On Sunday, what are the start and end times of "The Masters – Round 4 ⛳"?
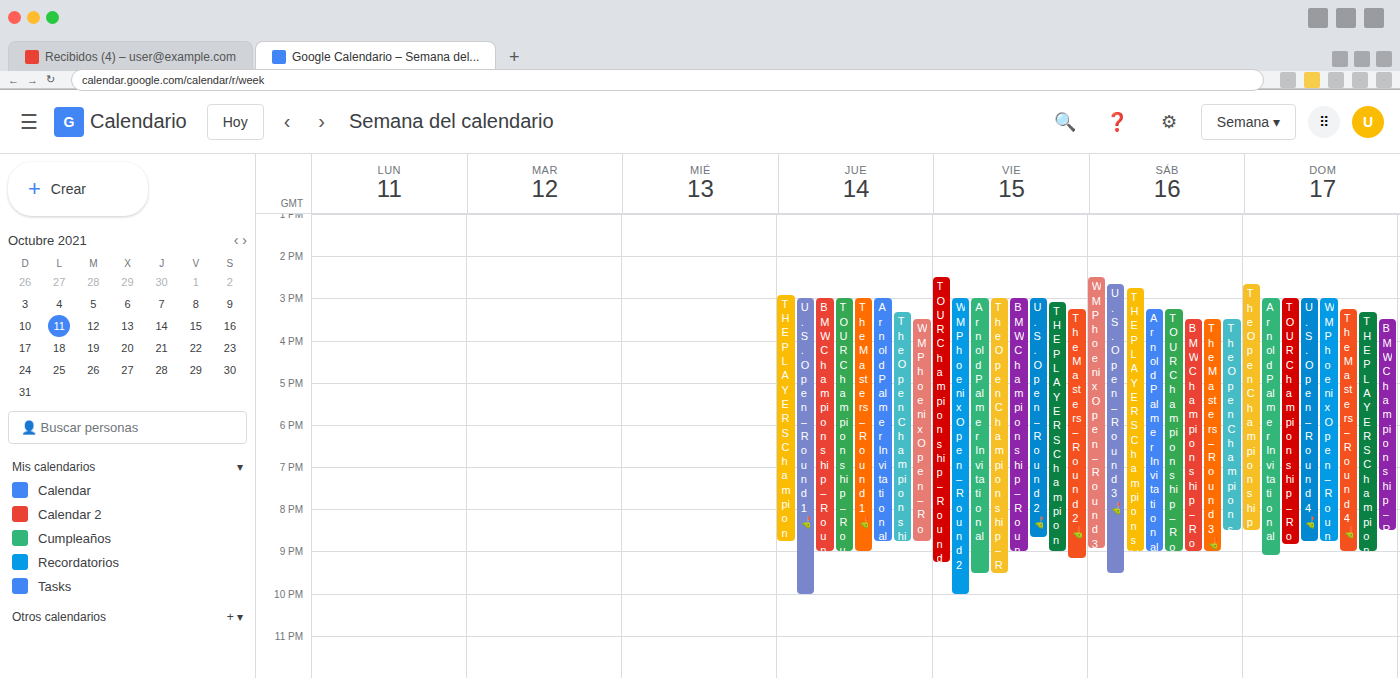
3:15 PM to 9:00 PM